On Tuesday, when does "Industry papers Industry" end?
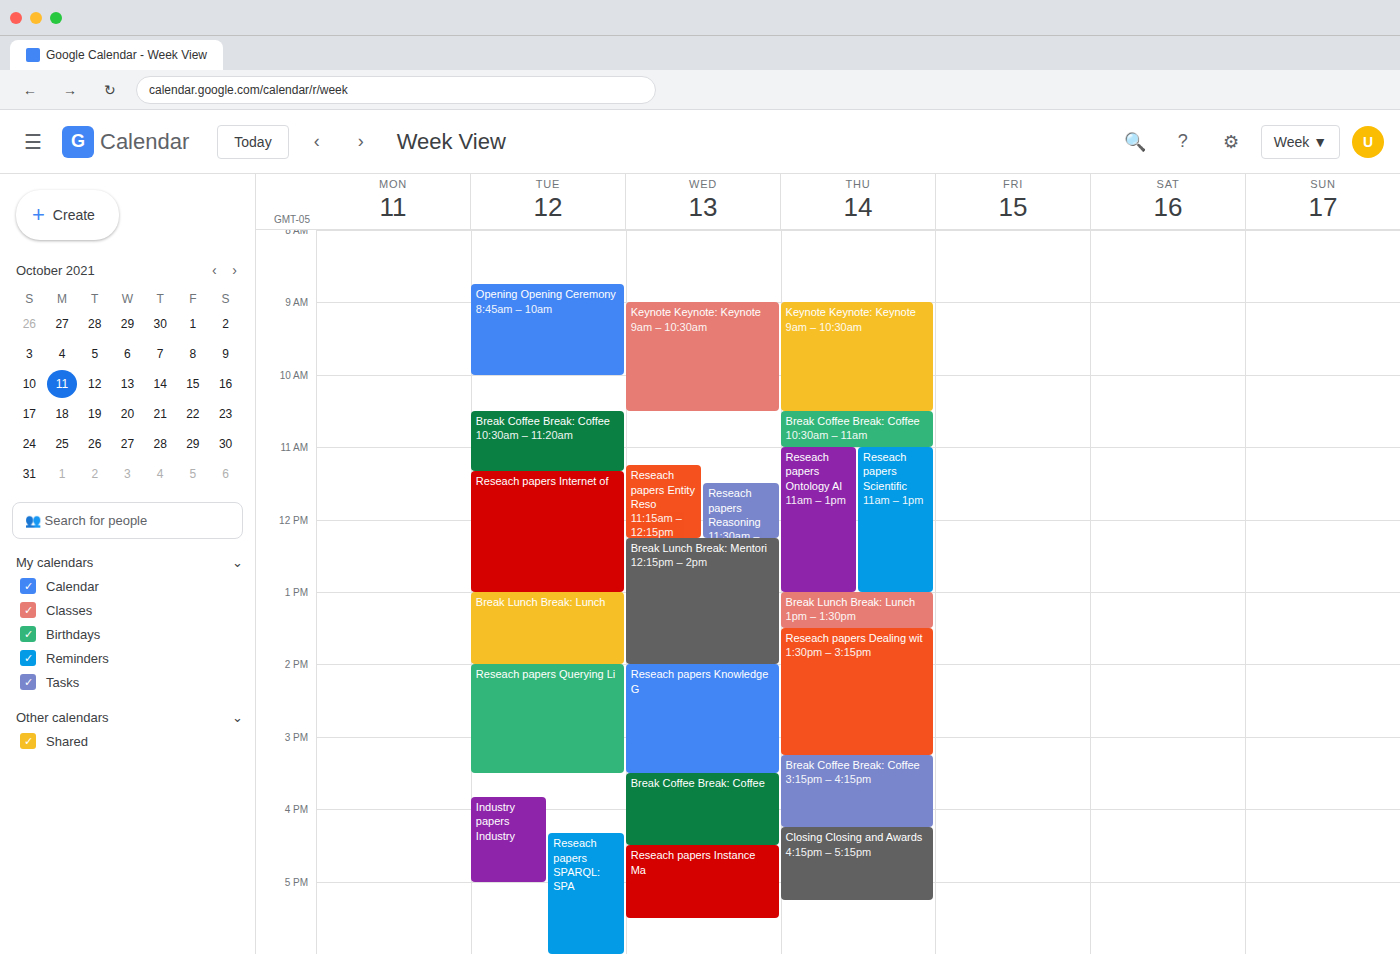
17:00